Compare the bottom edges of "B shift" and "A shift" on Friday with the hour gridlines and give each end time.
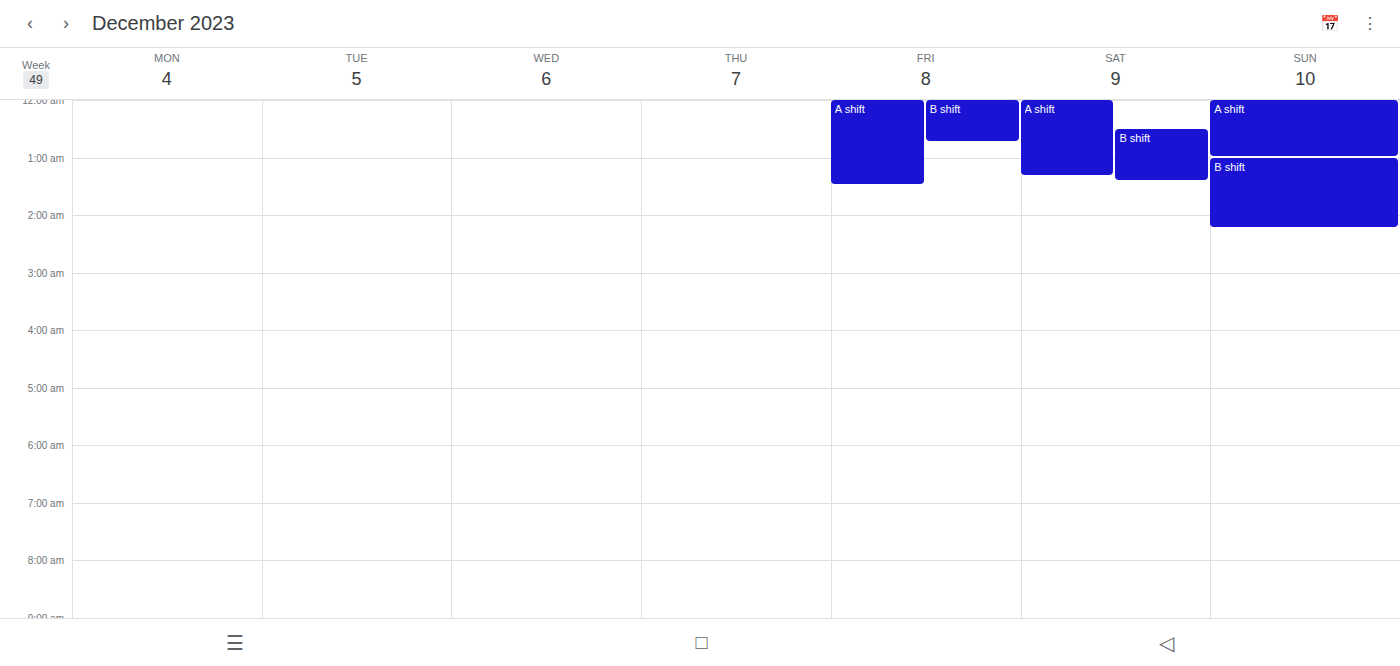
"B shift": 12:45 AM, neither: three quarters of the way from the 12 AM line to the 1 AM line. "A shift": 1:30 AM, halfway between the 1 AM and 2 AM lines.